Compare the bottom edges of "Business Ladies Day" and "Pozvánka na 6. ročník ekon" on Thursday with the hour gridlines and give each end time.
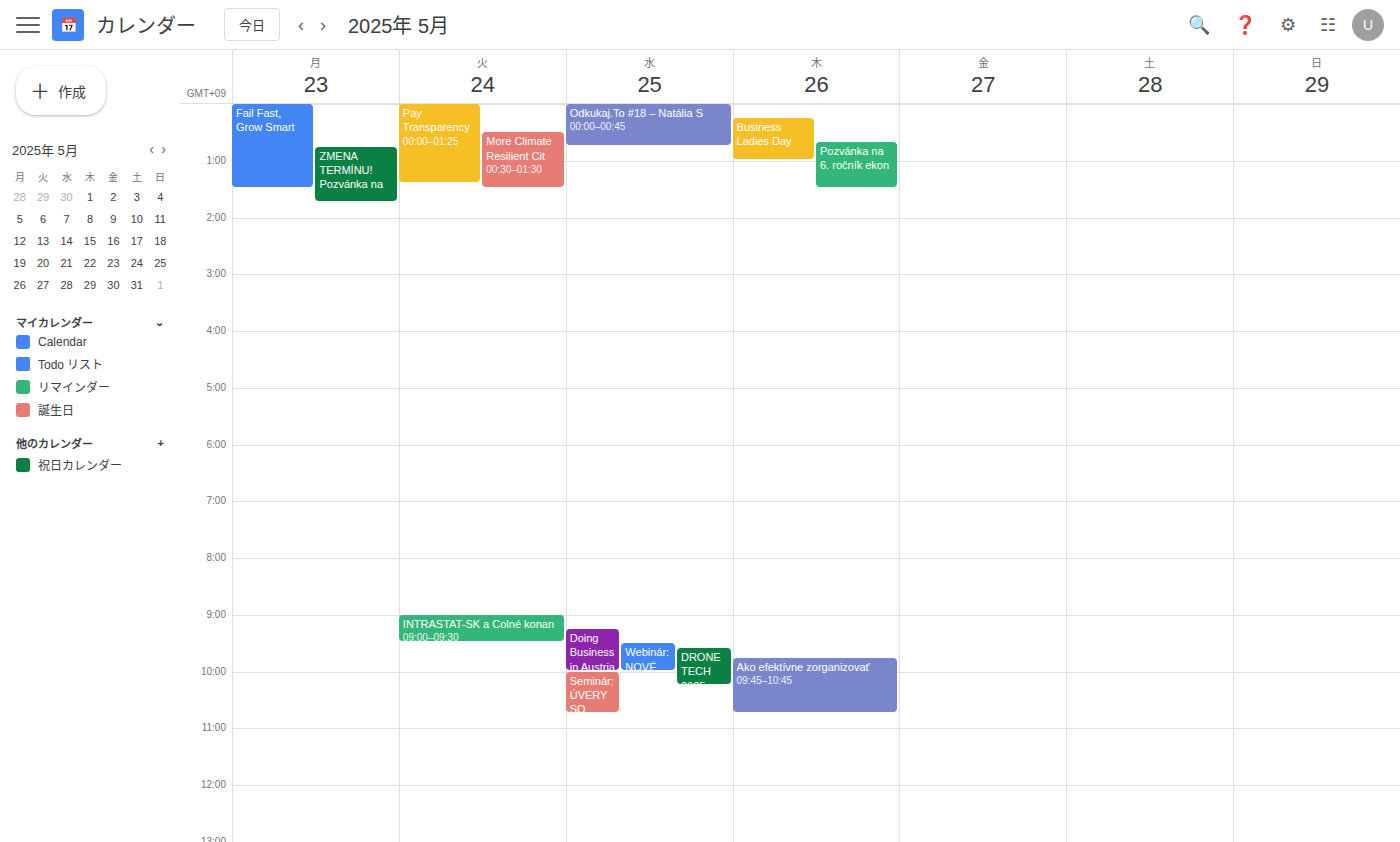
"Business Ladies Day": 1:00 AM, exactly on the 1 AM line. "Pozvánka na 6. ročník ekon": 1:30 AM, halfway between the 1 AM and 2 AM lines.